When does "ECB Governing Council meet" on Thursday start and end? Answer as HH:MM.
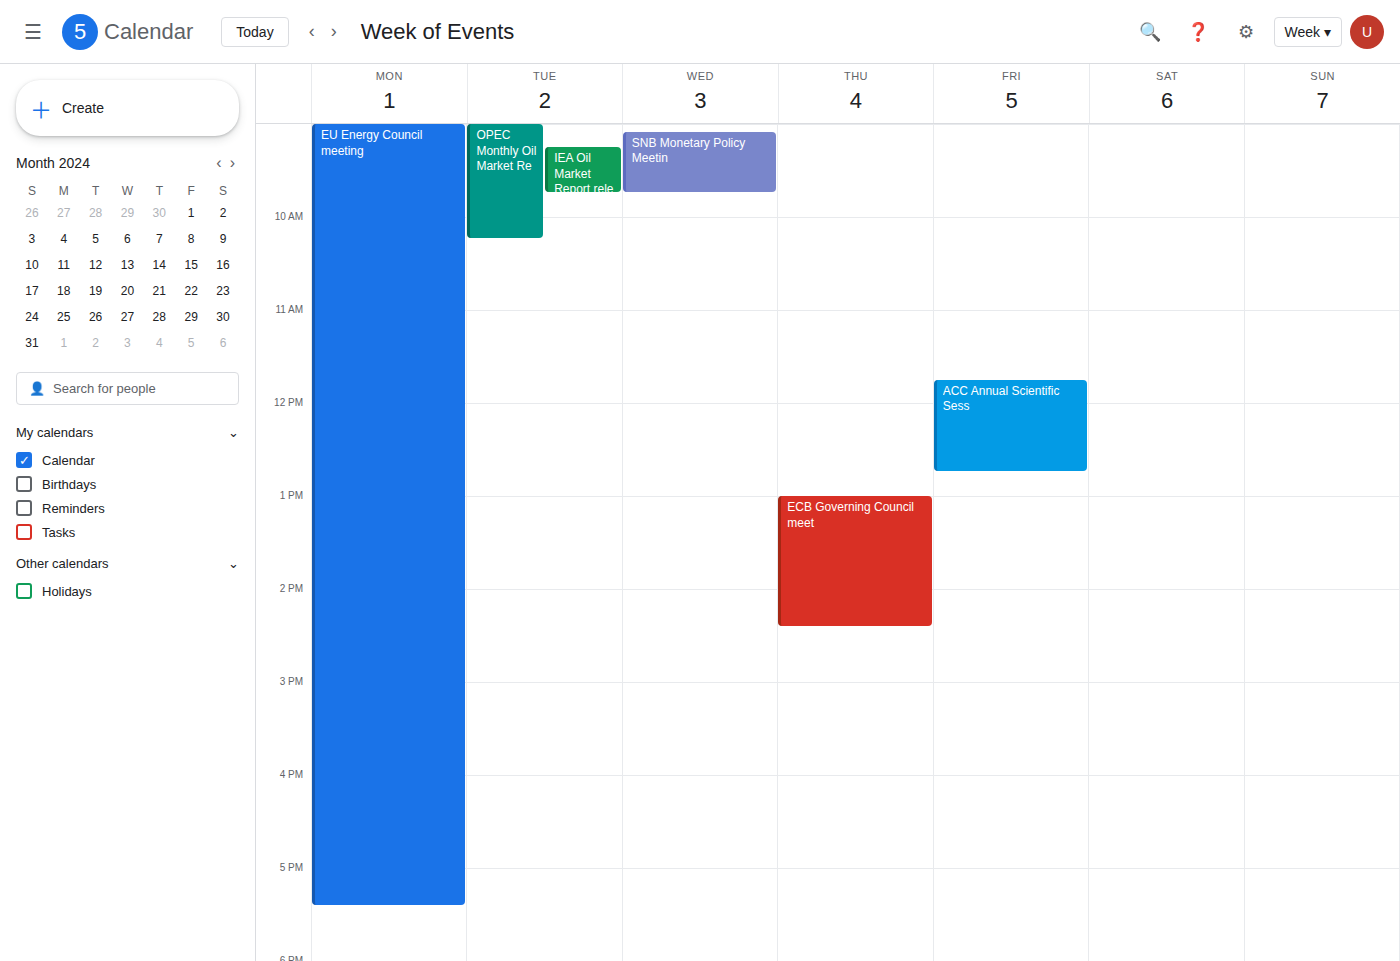
13:00 to 14:25